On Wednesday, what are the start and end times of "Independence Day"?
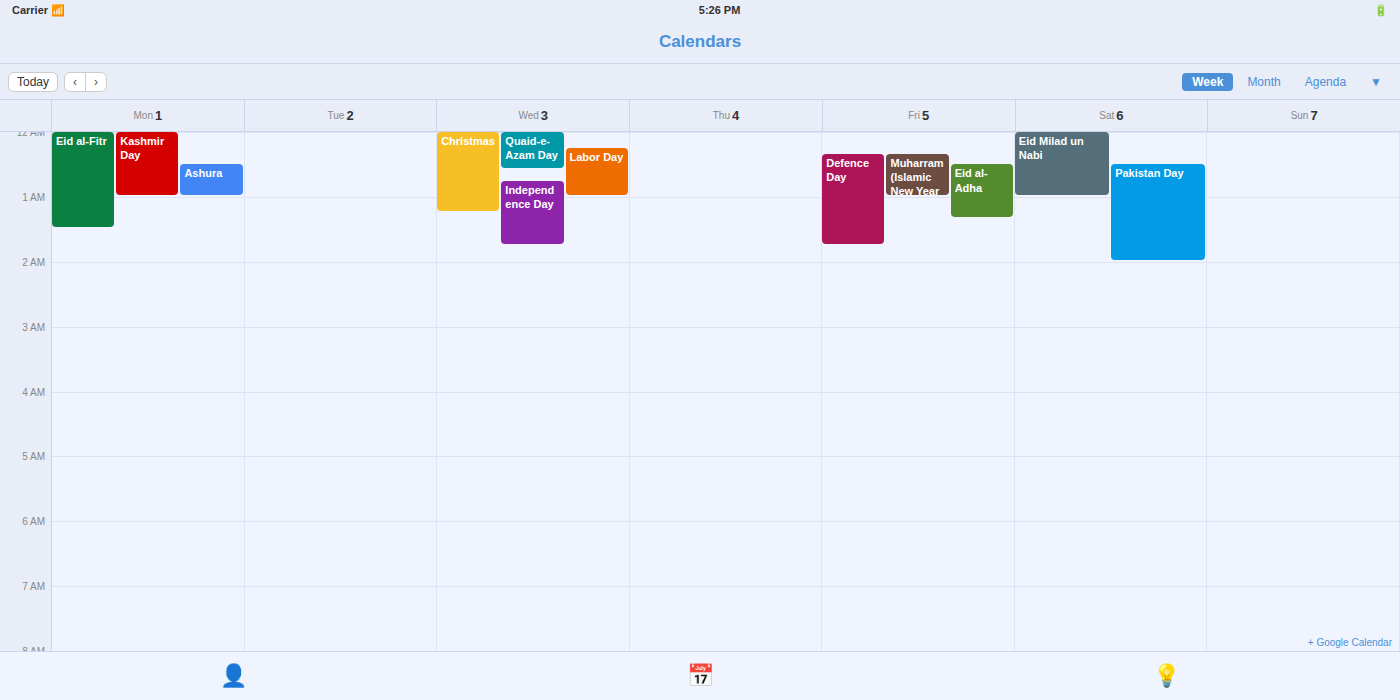
12:45 AM to 1:45 AM